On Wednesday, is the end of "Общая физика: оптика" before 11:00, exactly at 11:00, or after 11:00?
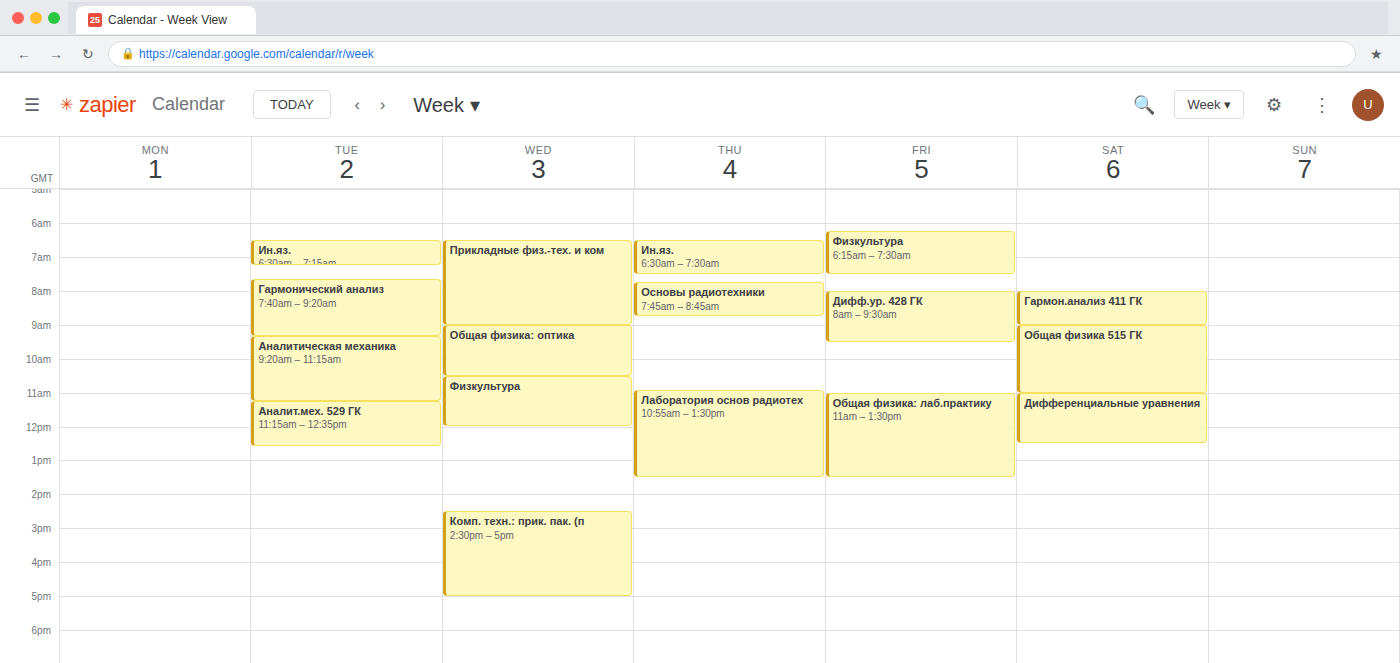
10:30 -- before 11:00, 30 minutes above the 11:00 line.